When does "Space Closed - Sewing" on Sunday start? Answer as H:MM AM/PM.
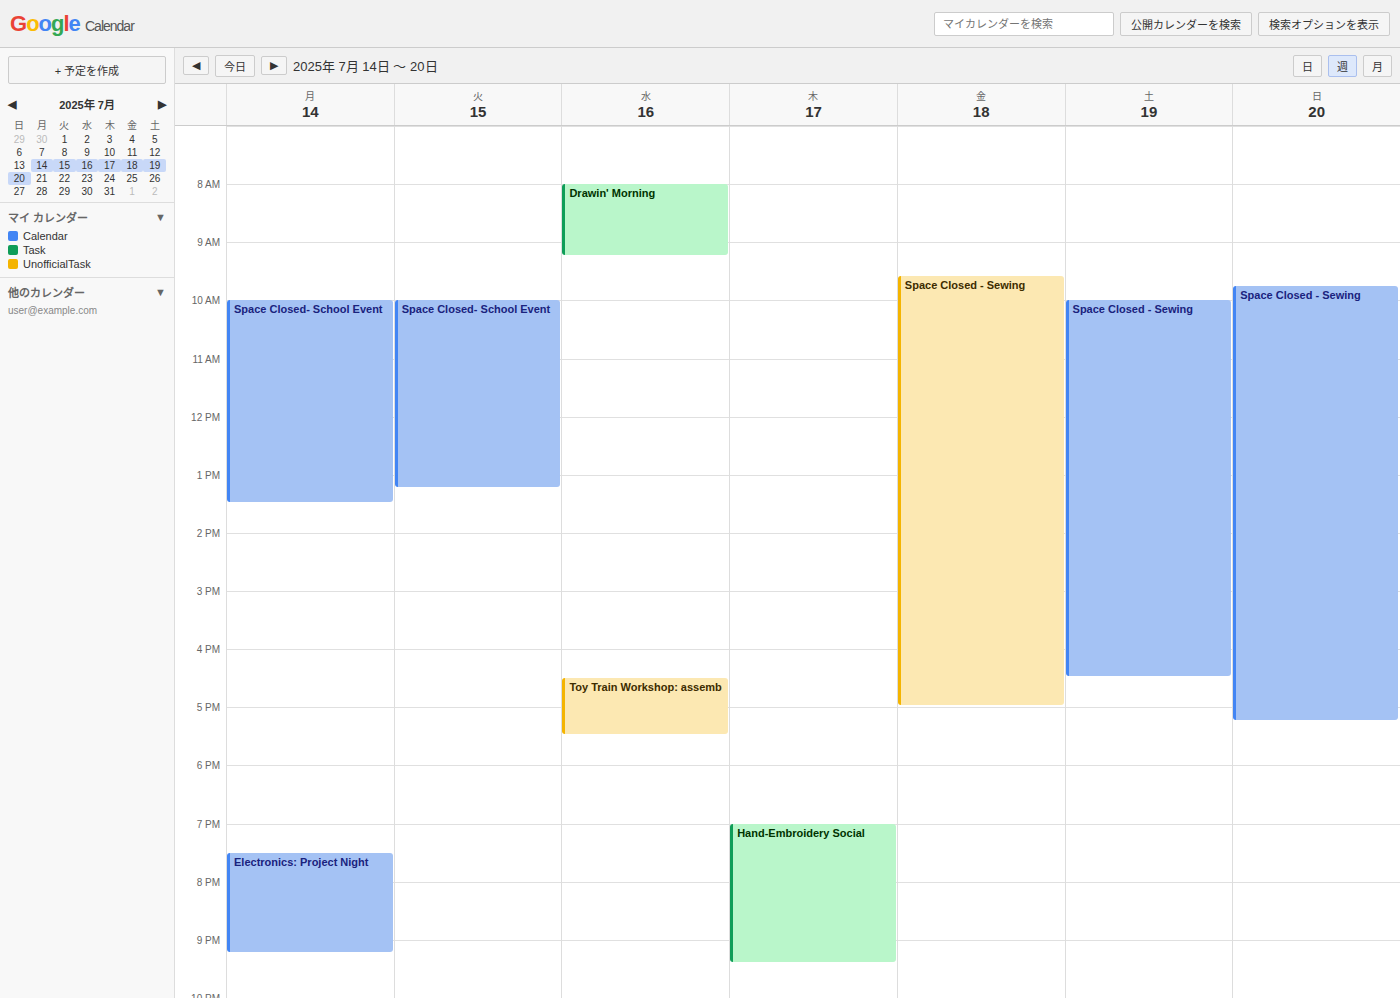
9:45 AM